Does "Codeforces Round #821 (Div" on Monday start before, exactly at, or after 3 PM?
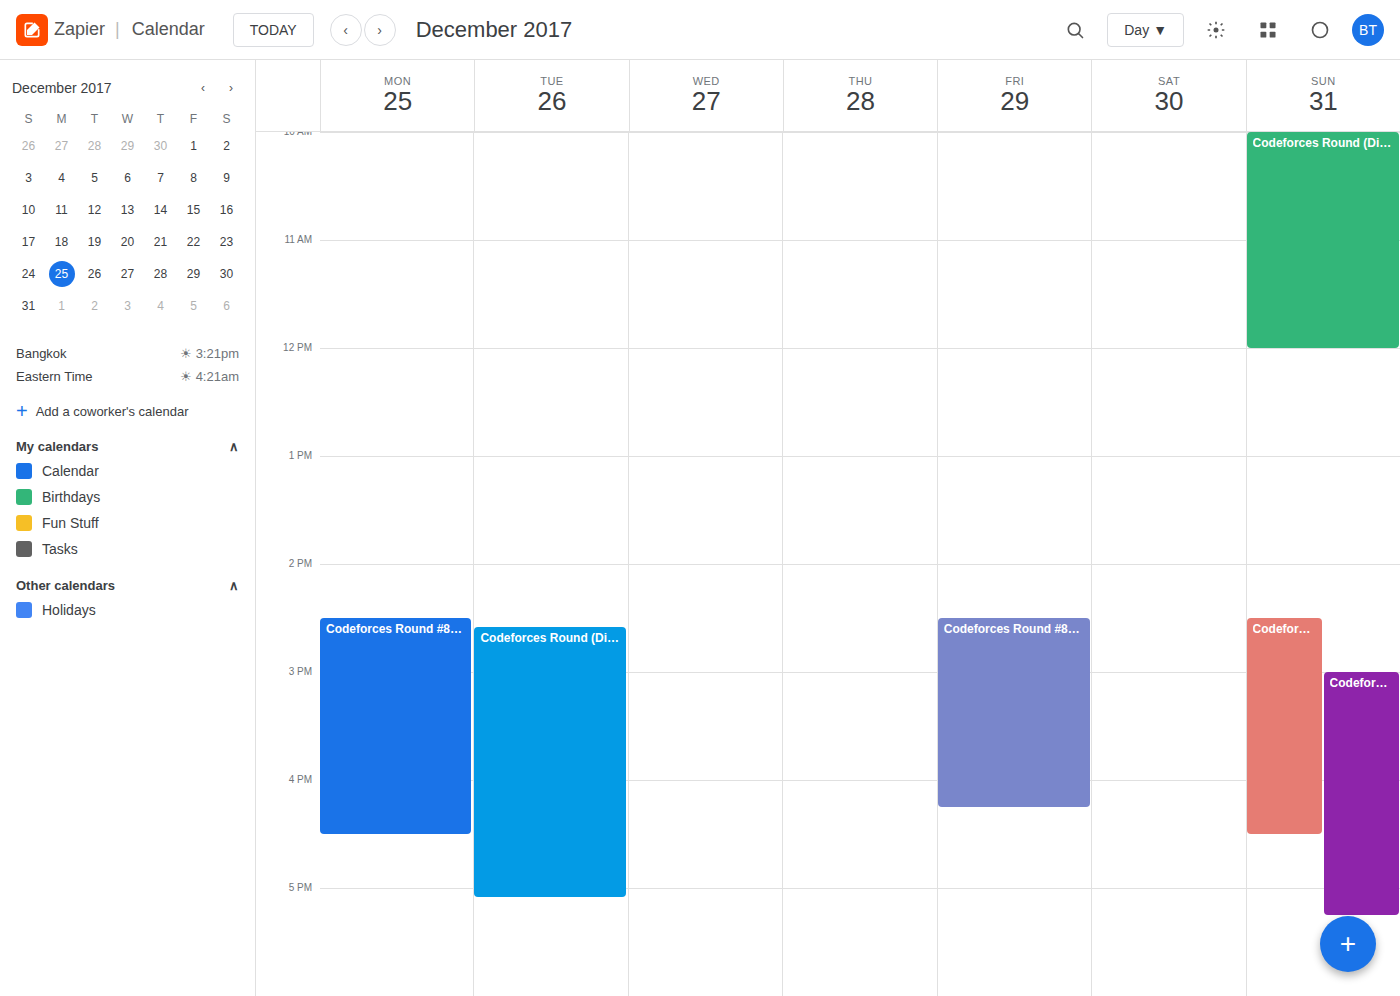
2:30 PM -- before 3 PM, 30 minutes above the 3 PM line.